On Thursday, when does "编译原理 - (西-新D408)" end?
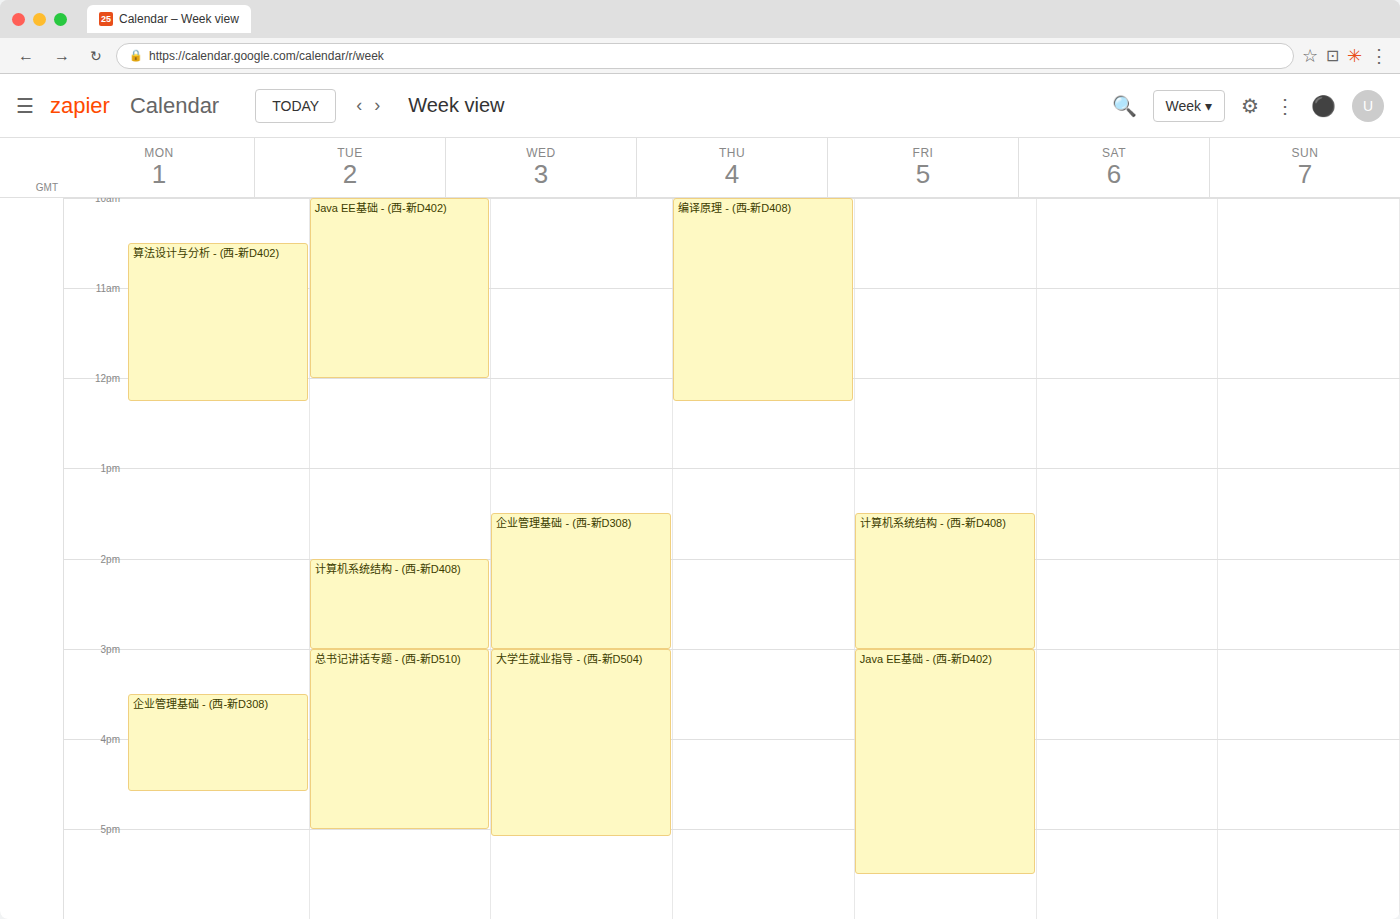
12:15 PM